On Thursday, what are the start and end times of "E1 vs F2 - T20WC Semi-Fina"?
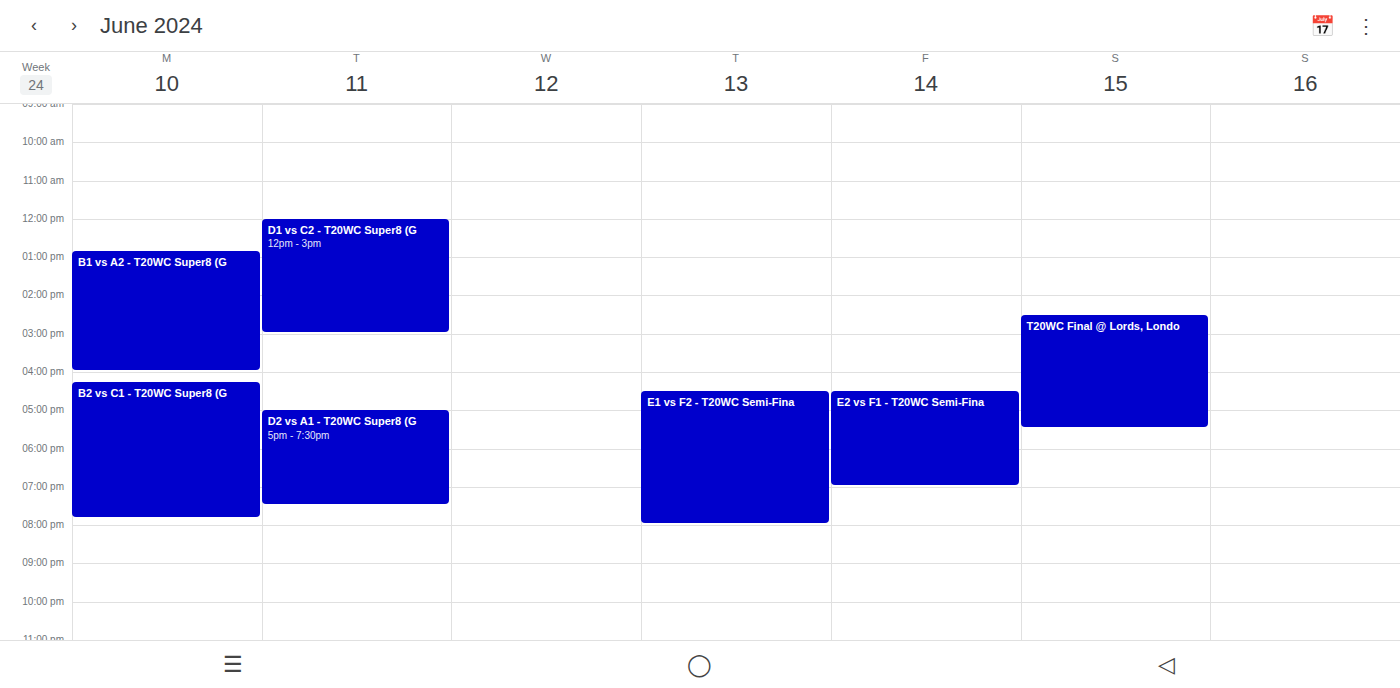
4:30 PM to 8:00 PM